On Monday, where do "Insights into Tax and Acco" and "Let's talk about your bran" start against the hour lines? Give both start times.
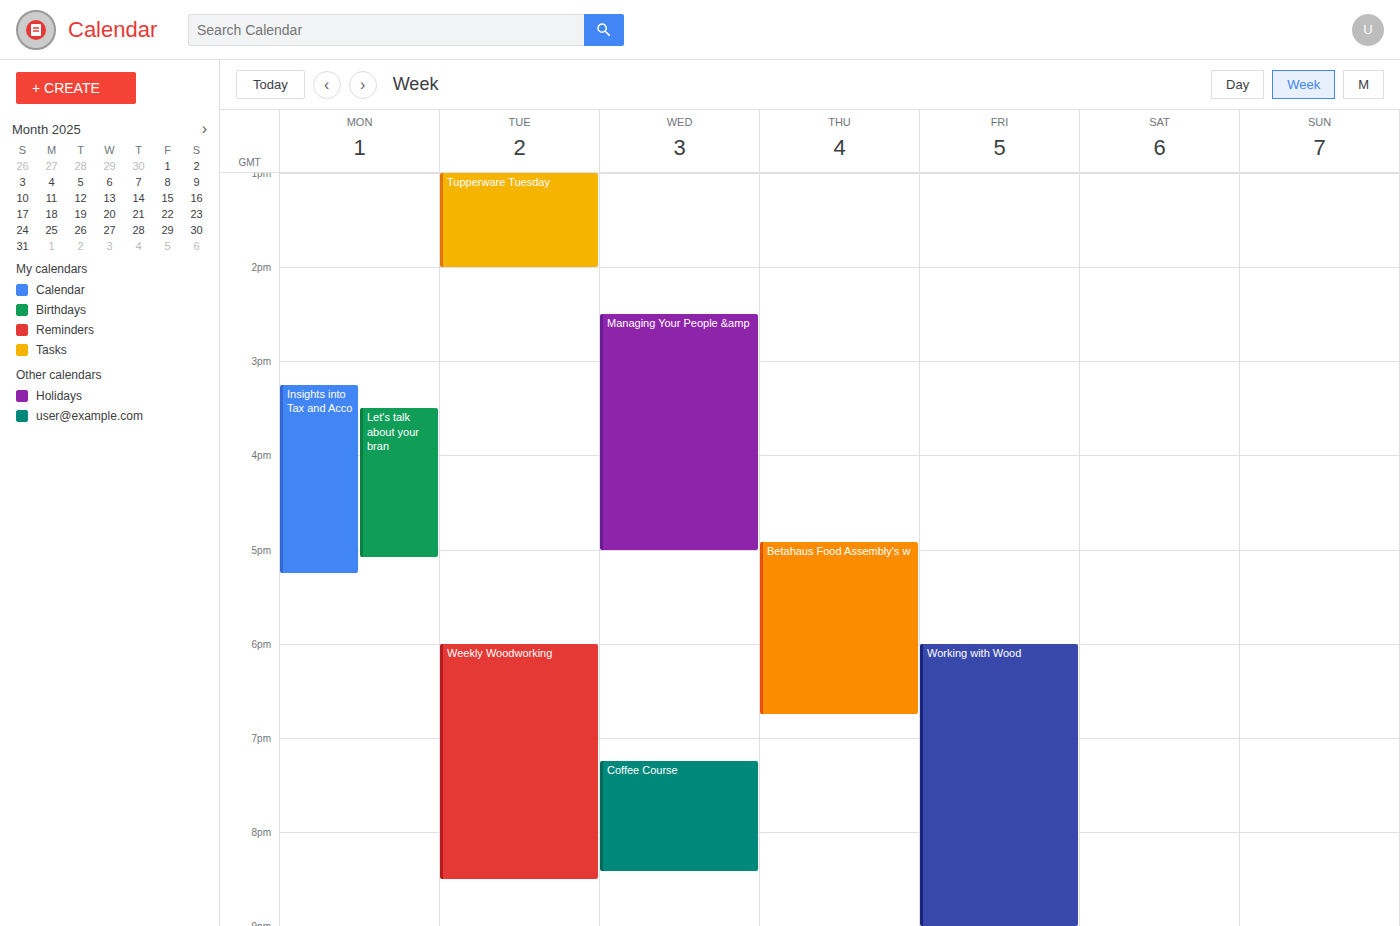
"Insights into Tax and Acco": 3:15 PM, neither: a quarter of the way from the 3 PM line to the 4 PM line. "Let's talk about your bran": 3:30 PM, halfway between the 3 PM and 4 PM lines.